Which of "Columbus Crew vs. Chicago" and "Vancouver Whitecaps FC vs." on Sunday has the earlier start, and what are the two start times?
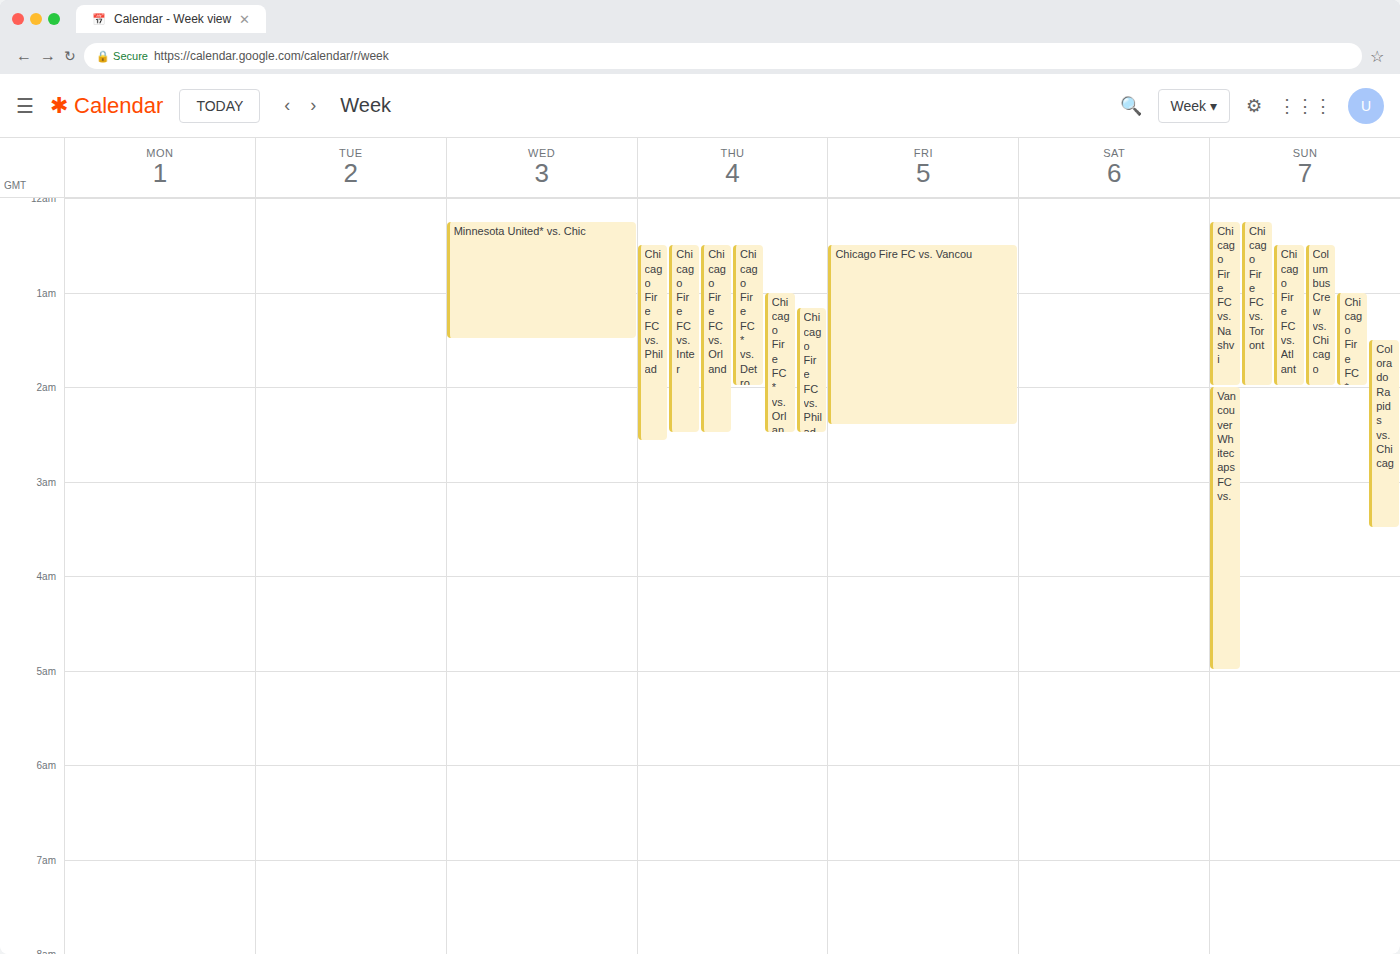
"Columbus Crew vs. Chicago" 12:30 AM; "Vancouver Whitecaps FC vs." 2:00 AM.